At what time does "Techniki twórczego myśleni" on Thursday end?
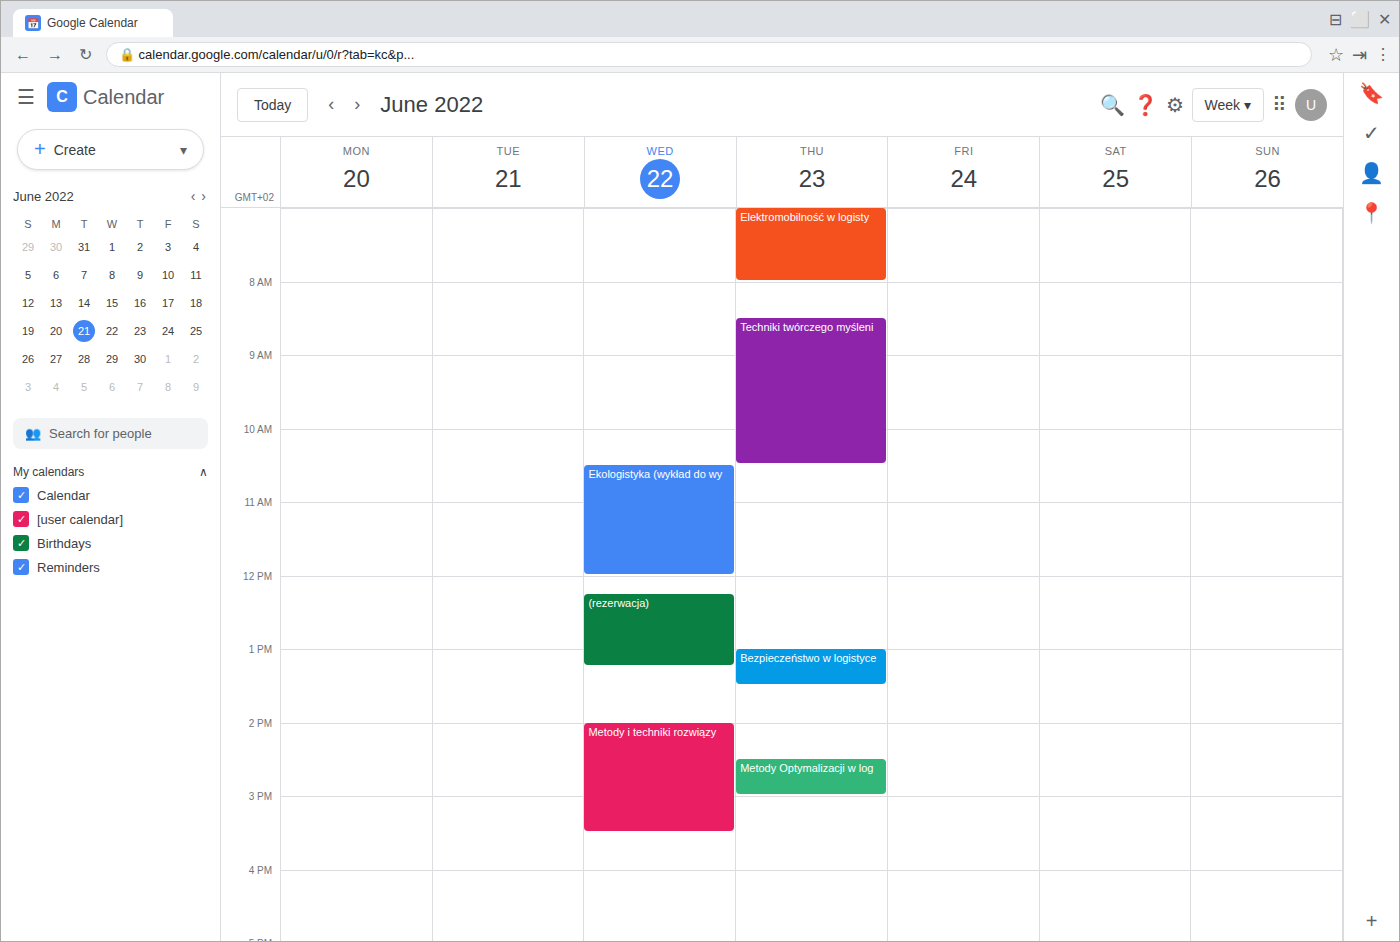
10:30 AM